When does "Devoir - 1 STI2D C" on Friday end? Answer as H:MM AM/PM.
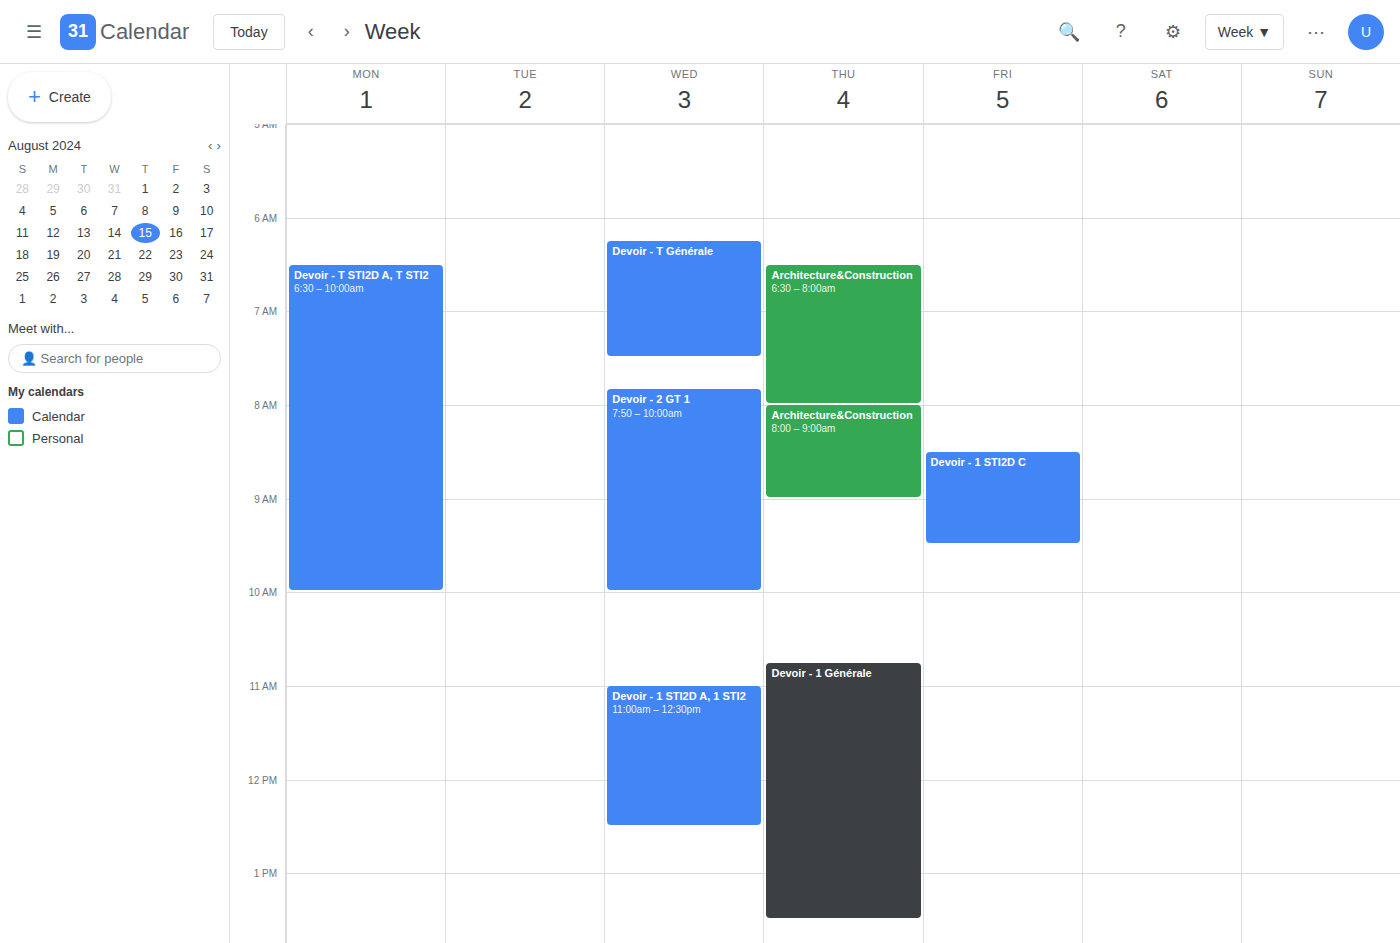
9:30 AM